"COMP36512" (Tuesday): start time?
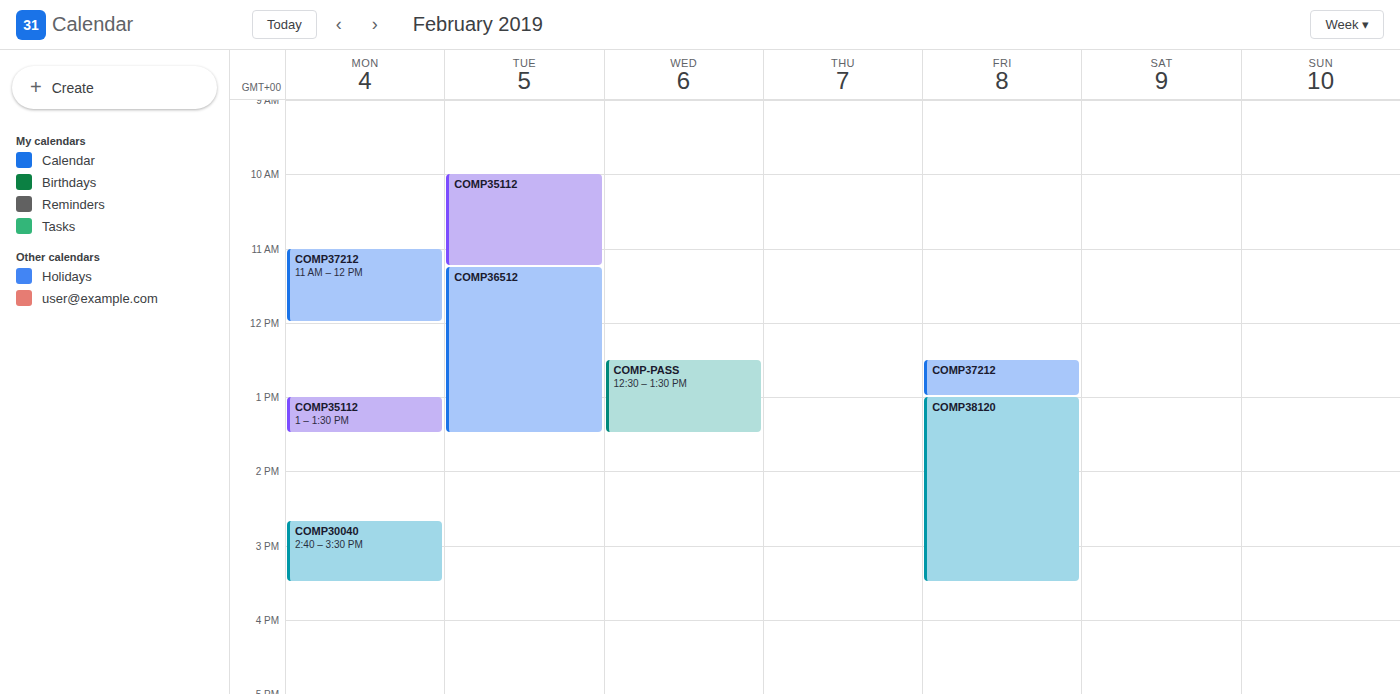
11:15 AM